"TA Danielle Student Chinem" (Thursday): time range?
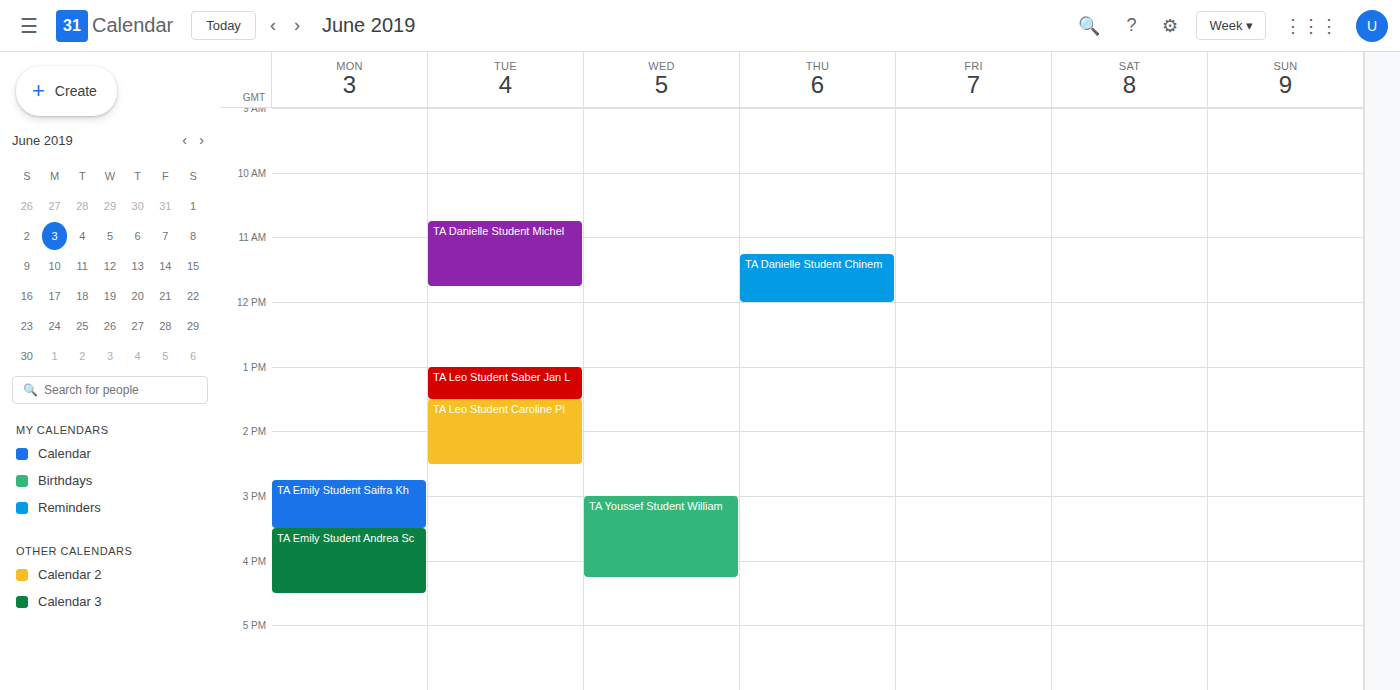
11:15 AM to 12:00 PM